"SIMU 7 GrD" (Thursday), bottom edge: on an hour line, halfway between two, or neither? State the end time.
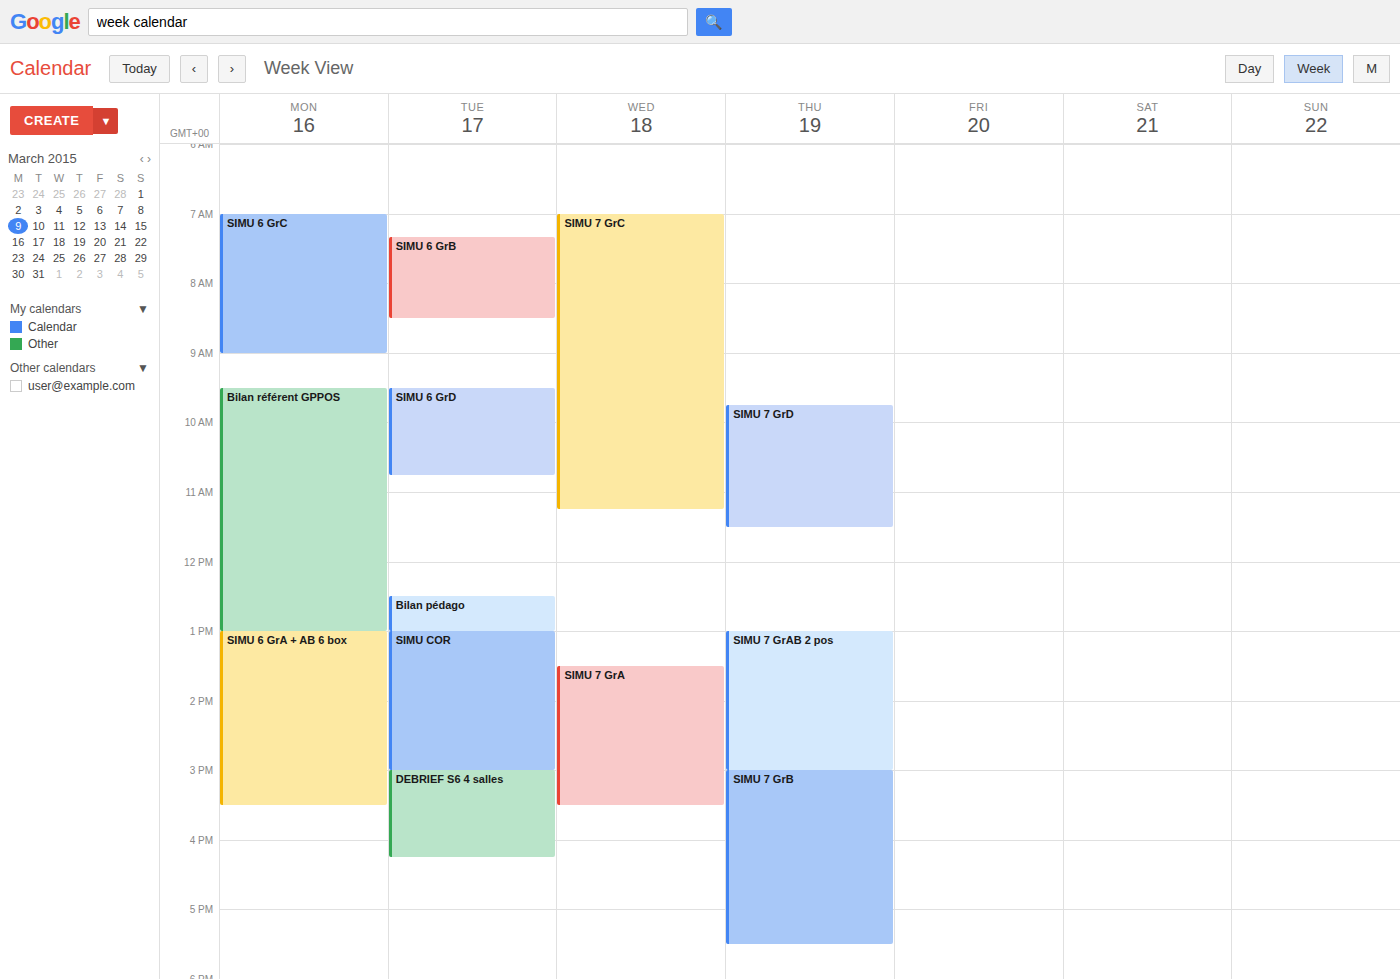
11:30 AM -- halfway between the 11 AM and 12 PM lines.